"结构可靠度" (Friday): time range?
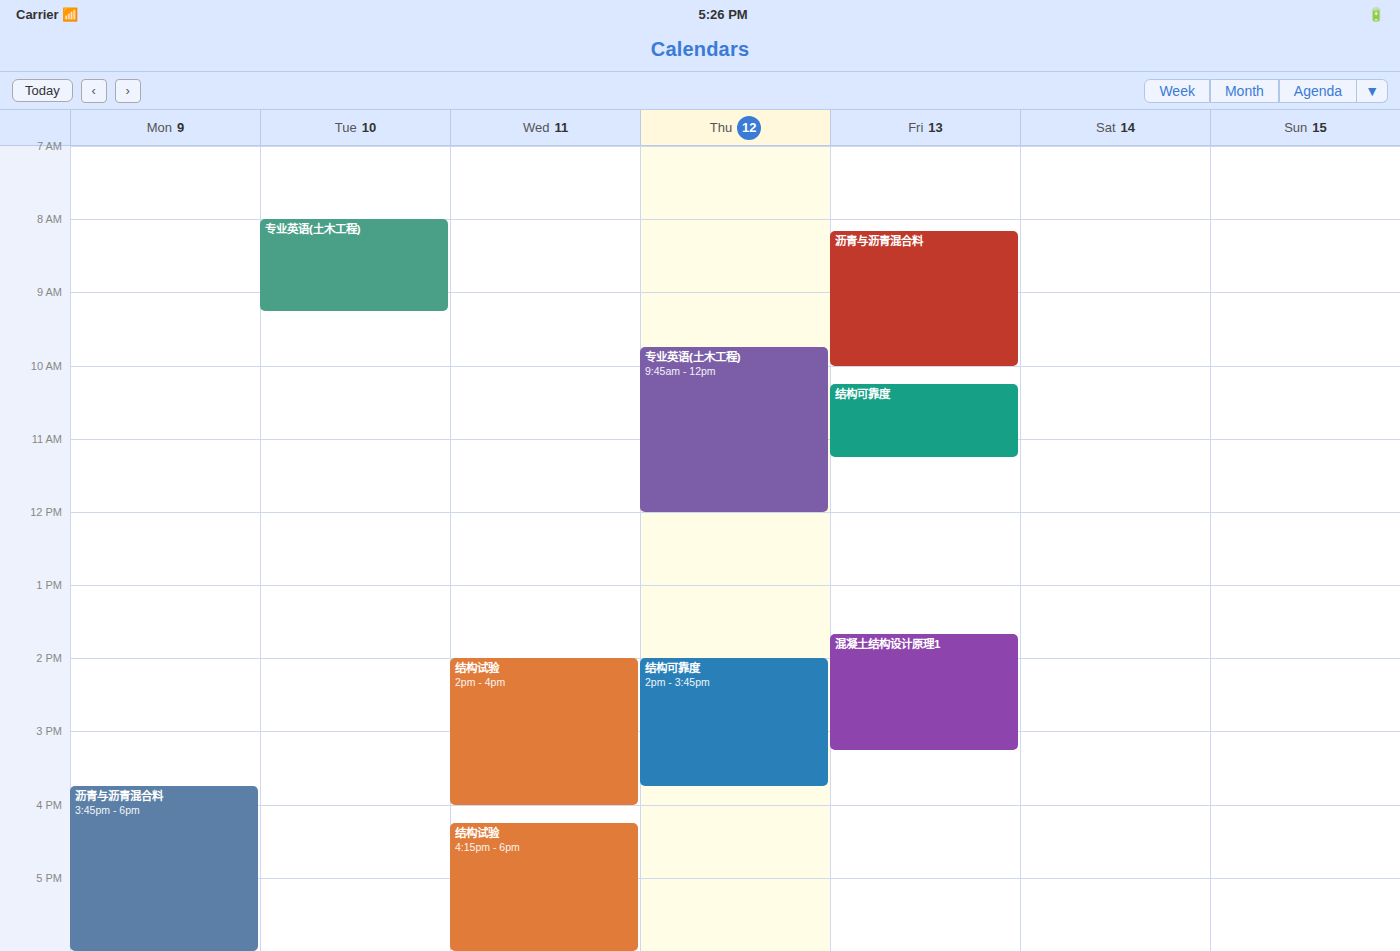
10:15 AM to 11:15 AM